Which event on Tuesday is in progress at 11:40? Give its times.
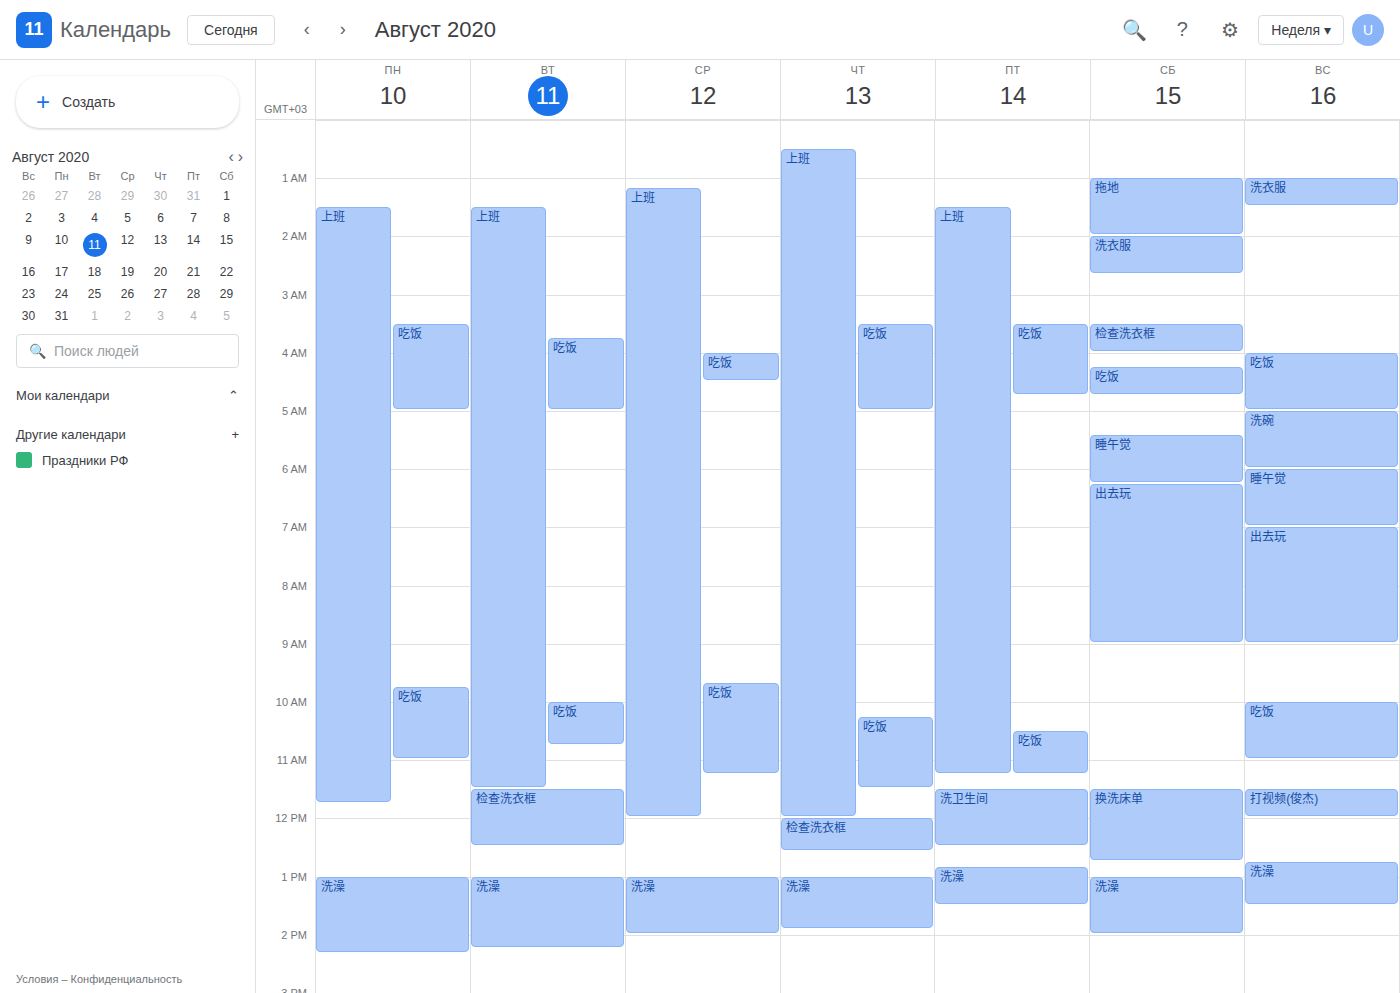
"检查洗衣框", 11:30 to 12:30